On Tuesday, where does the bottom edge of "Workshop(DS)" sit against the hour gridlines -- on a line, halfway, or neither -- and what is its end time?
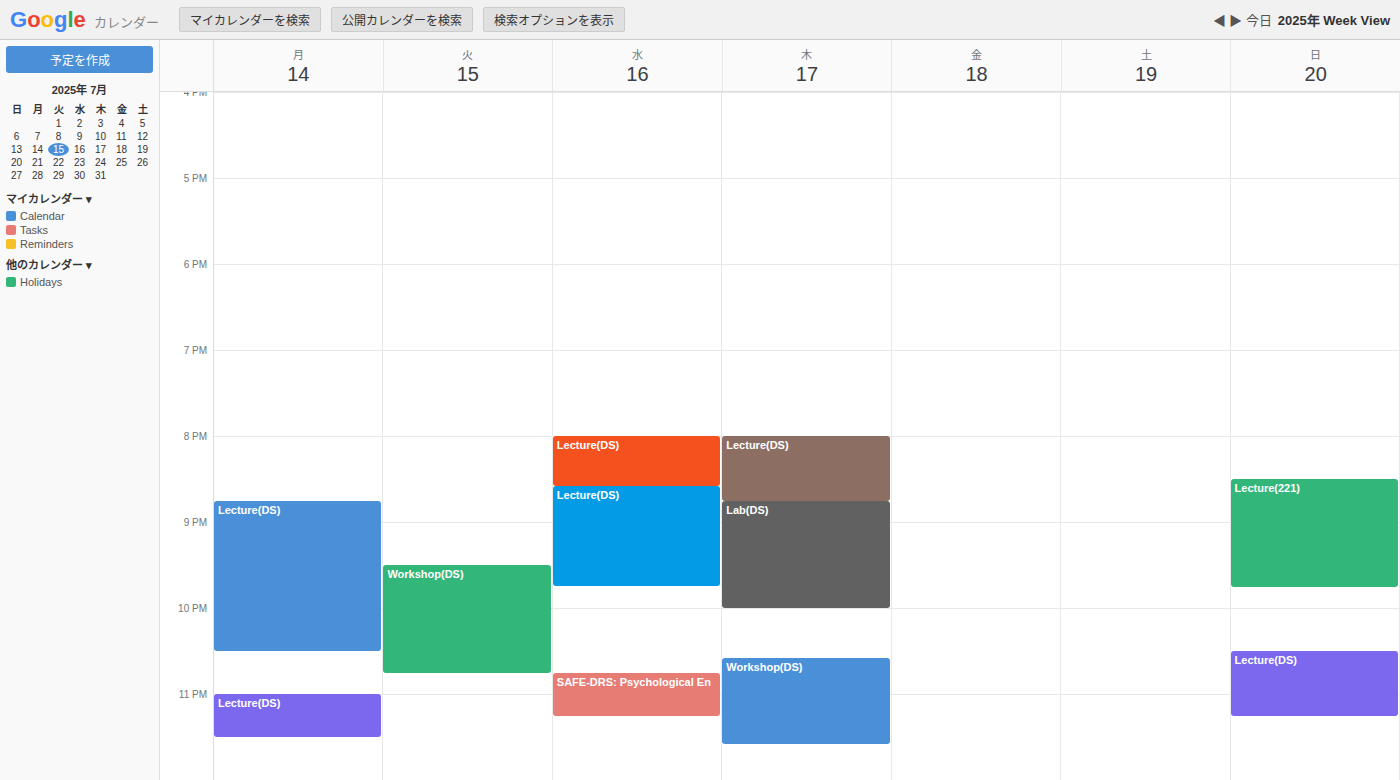
10:45 PM -- neither: three quarters of the way from the 10 PM line to the 11 PM line.